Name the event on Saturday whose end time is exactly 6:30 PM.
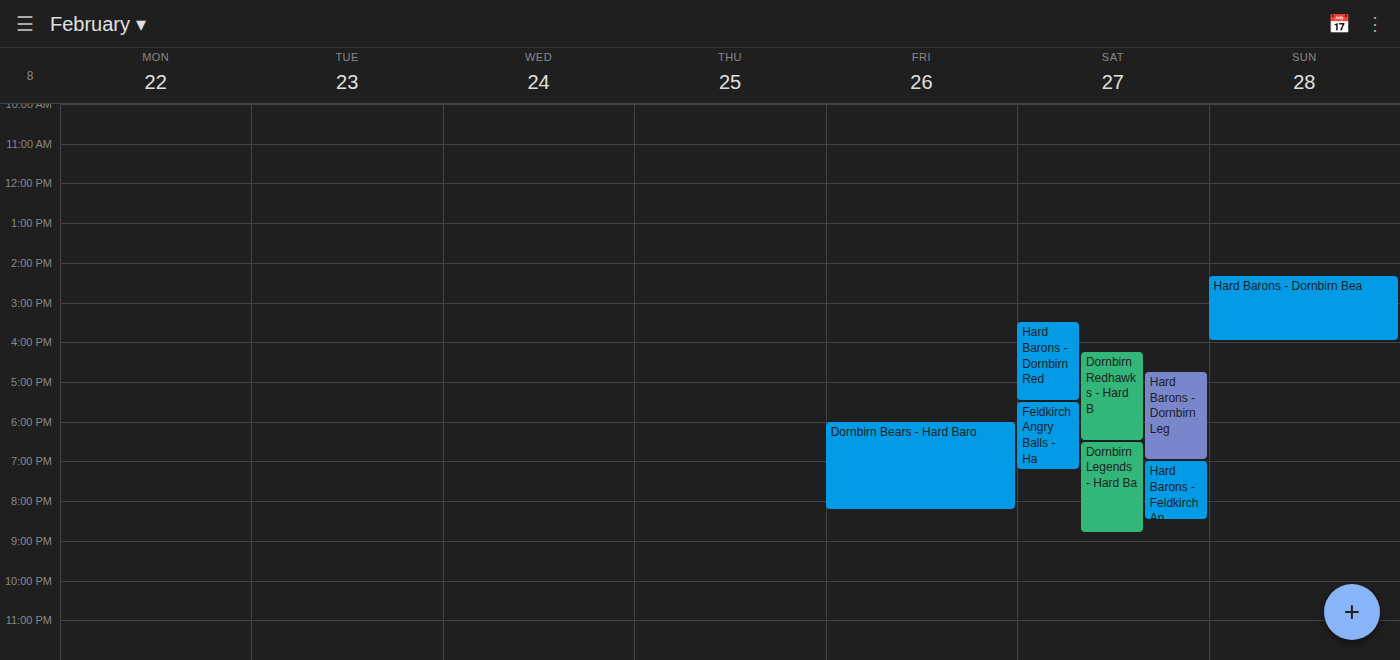
"Dornbirn Redhawks - Hard B"